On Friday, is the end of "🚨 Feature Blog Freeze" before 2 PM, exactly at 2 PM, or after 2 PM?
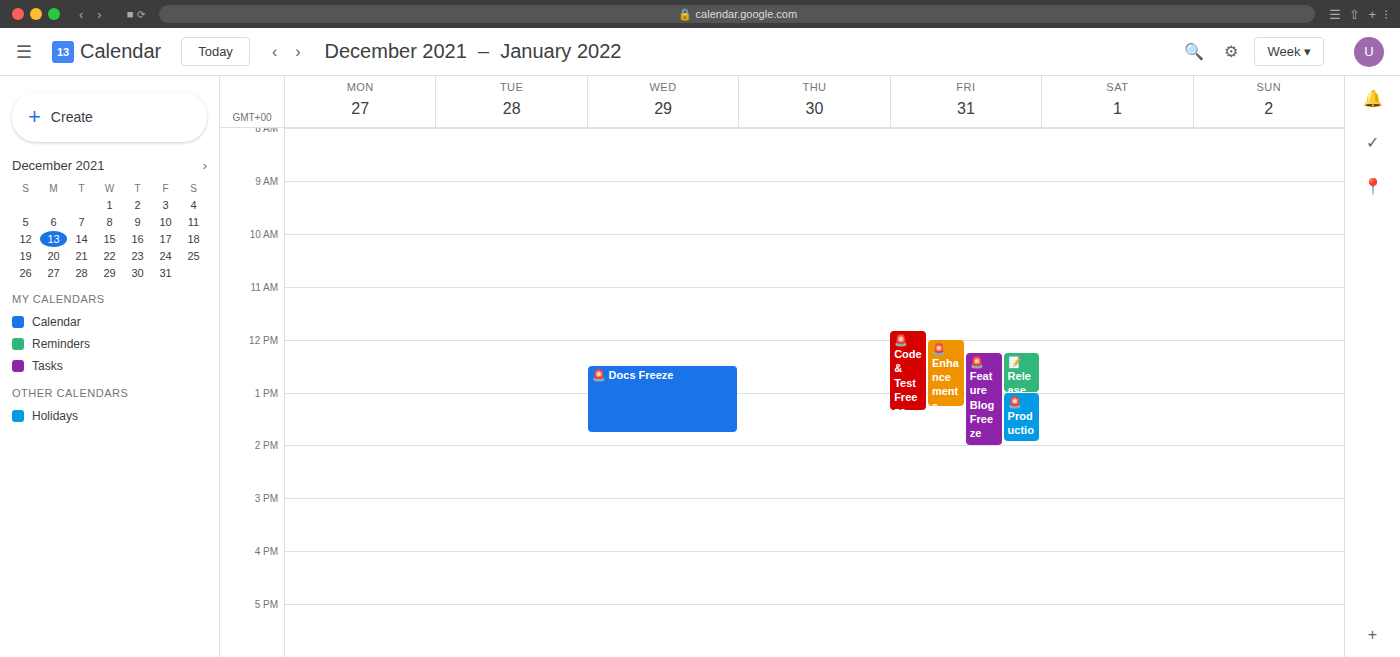
2:00 PM -- exactly at 2 PM, on the 2 PM line.